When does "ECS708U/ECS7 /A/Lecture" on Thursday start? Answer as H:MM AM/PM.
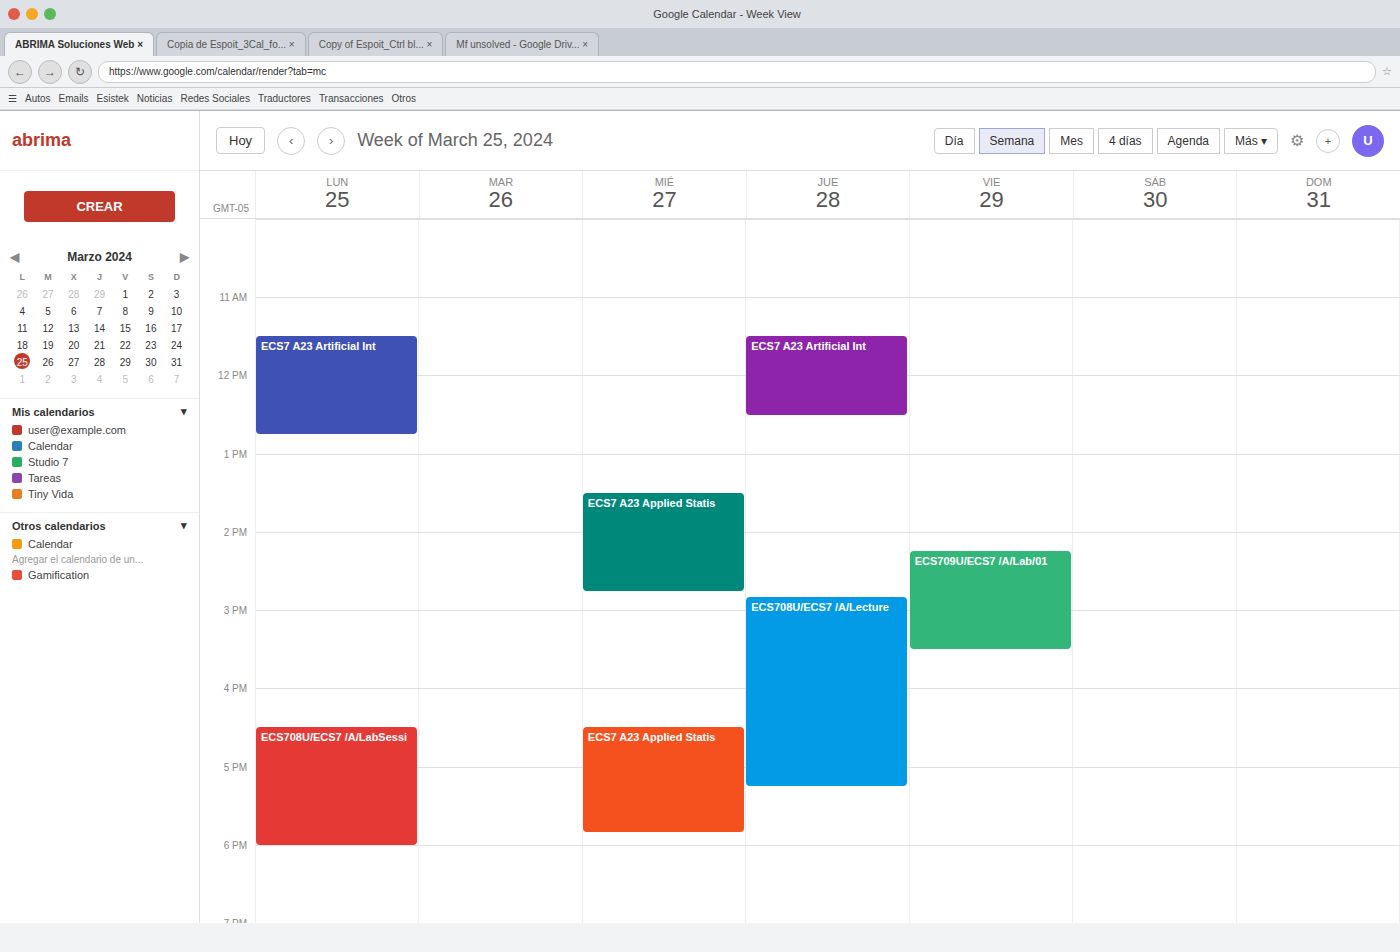
2:50 PM